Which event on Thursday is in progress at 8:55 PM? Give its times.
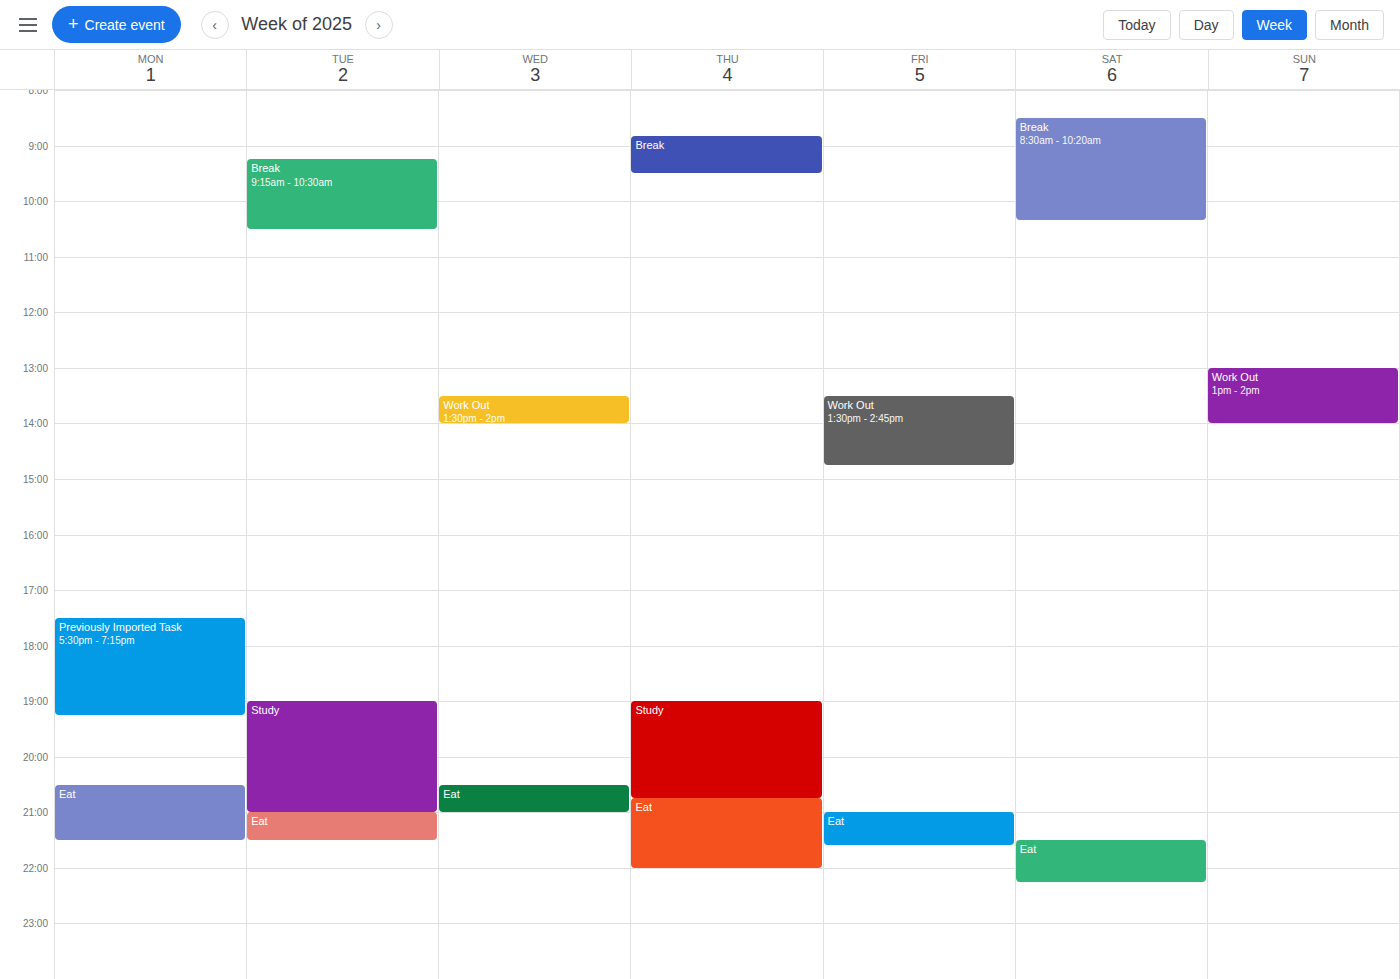
"Eat", 8:45 PM to 10:00 PM